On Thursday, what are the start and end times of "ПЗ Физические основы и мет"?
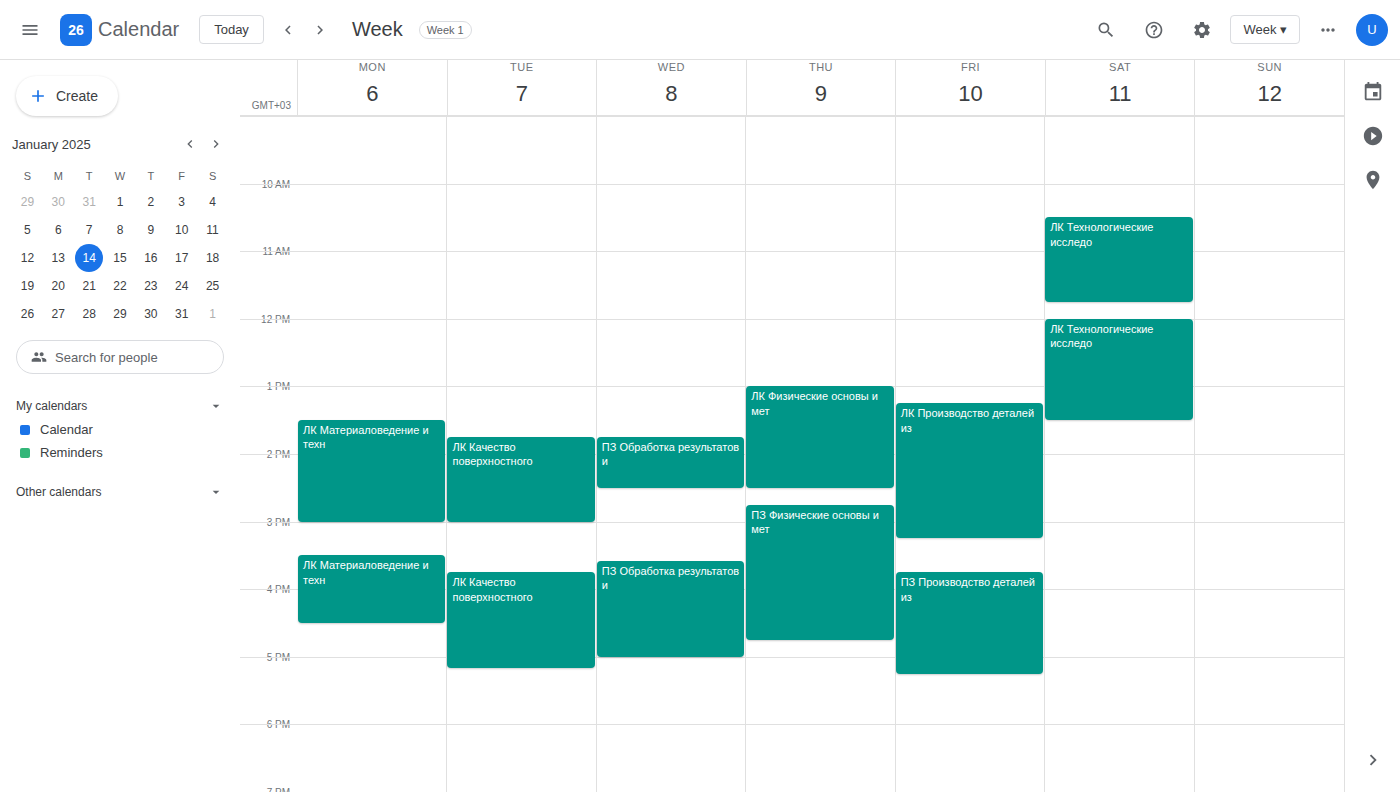
2:45 PM to 4:45 PM